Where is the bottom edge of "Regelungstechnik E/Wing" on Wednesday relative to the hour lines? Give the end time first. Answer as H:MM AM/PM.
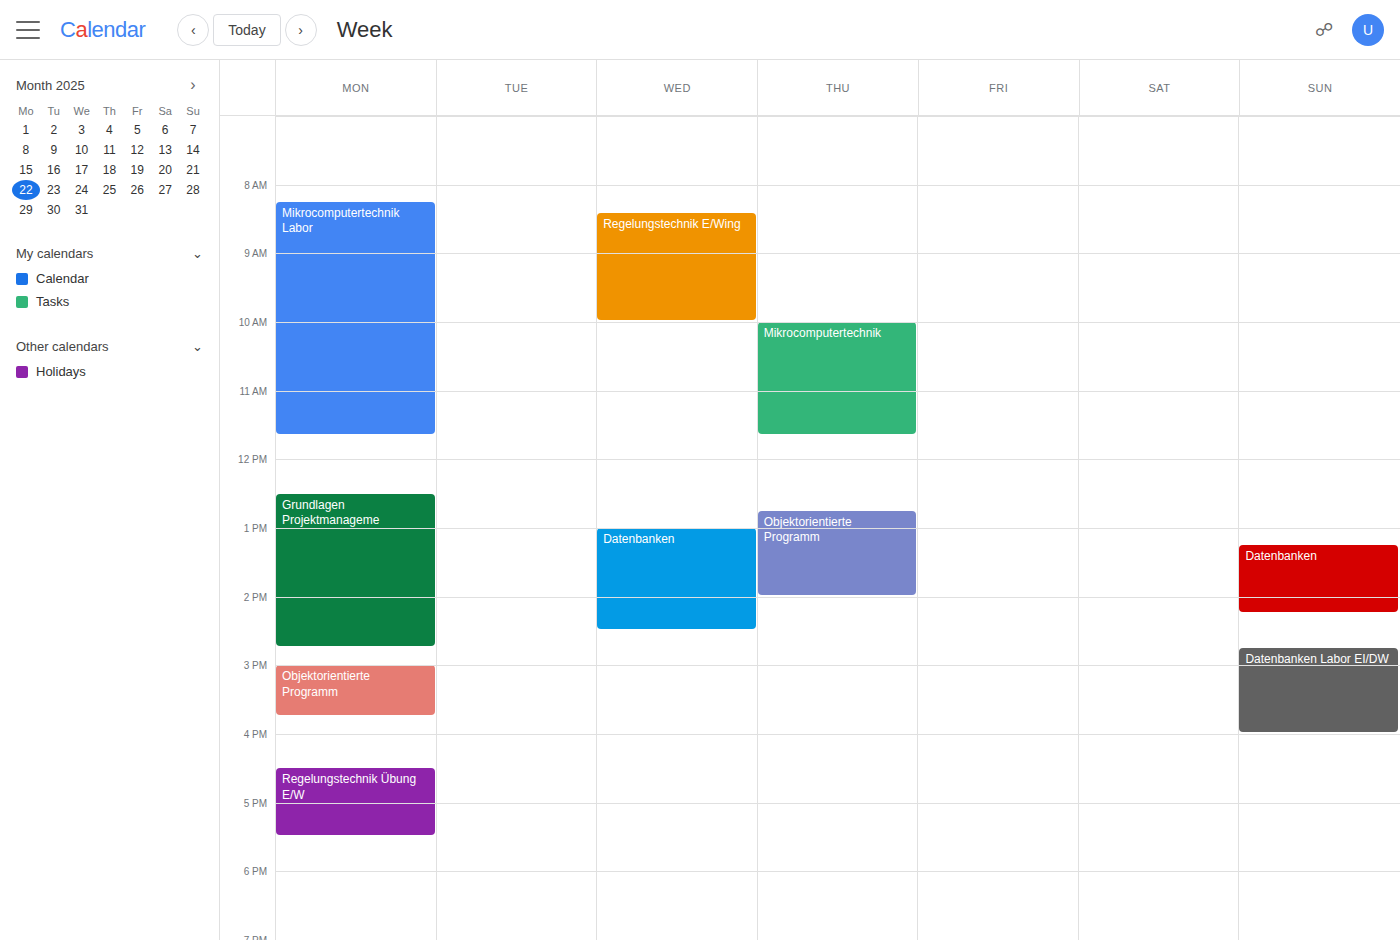
10:00 AM -- exactly on the 10 AM line.